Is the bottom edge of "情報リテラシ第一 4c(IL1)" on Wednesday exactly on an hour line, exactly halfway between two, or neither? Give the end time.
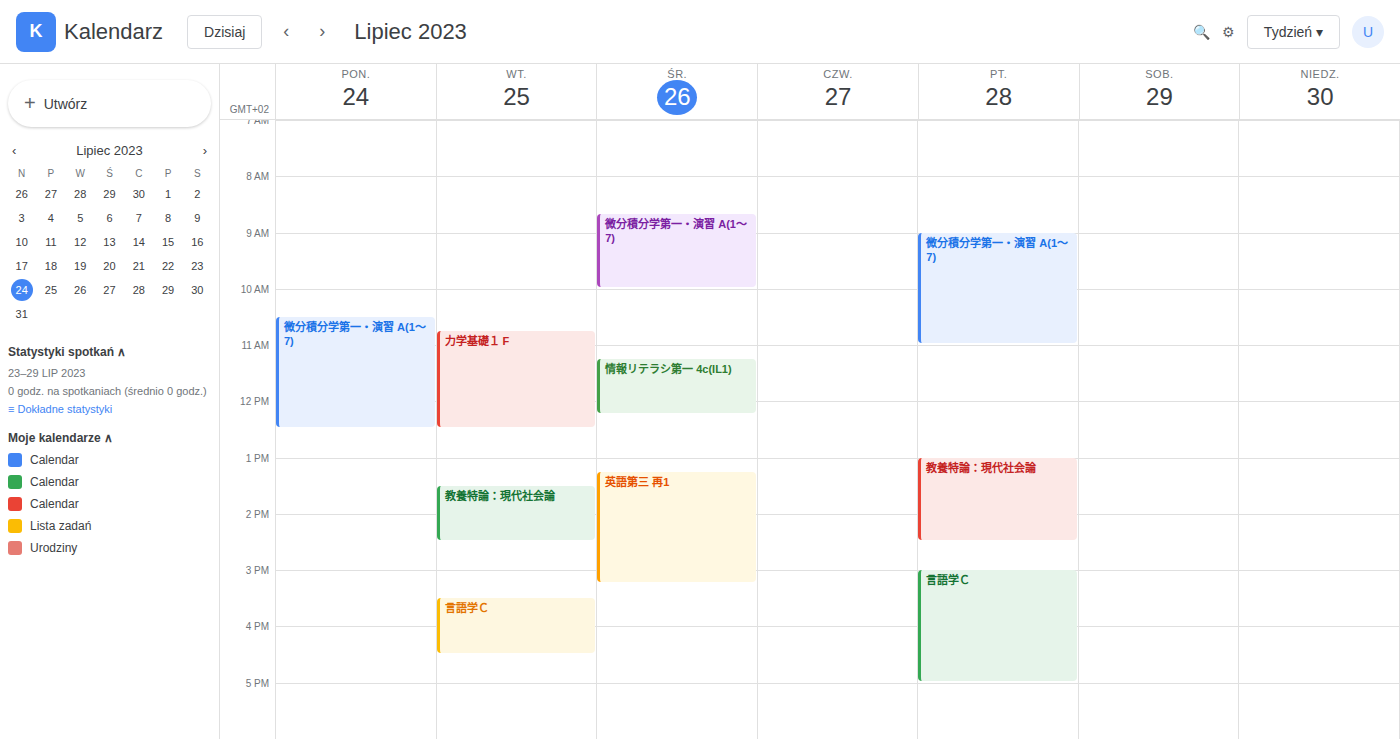
12:15 PM -- neither: a quarter of the way from the 12 PM line to the 1 PM line.